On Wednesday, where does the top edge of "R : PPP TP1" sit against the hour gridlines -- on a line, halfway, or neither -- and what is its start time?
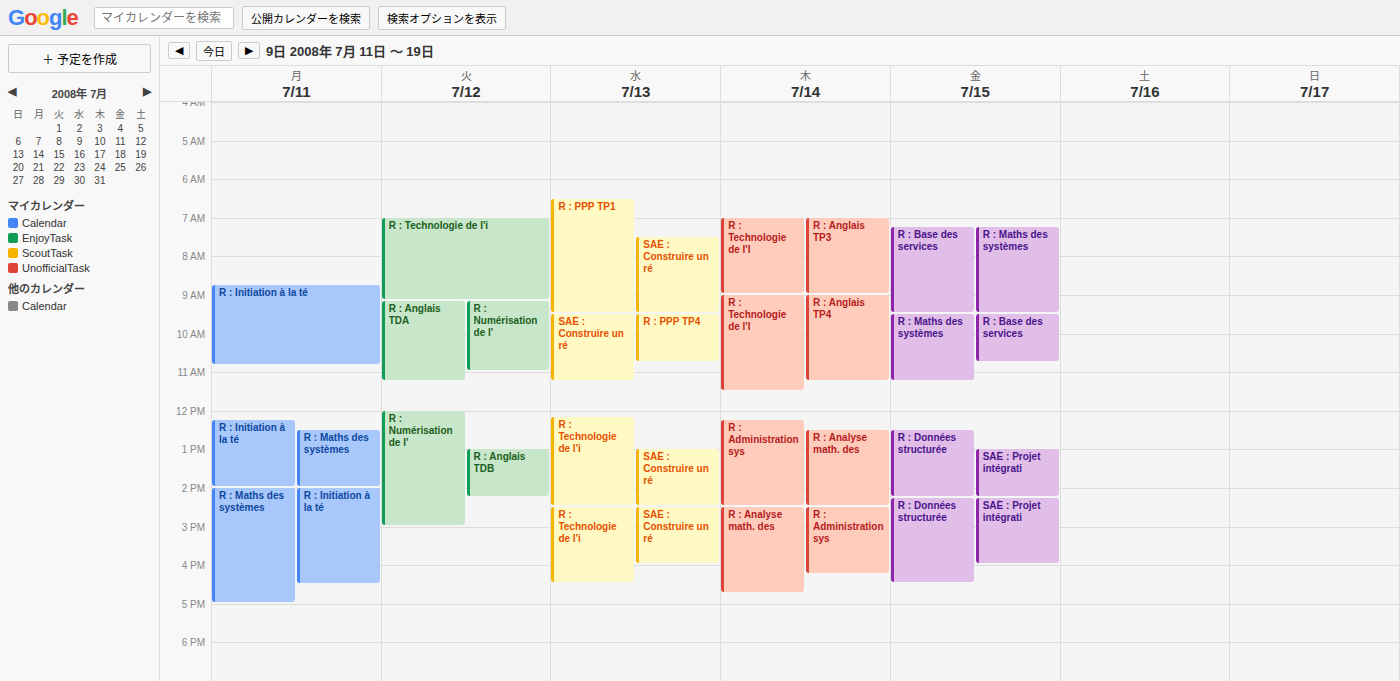
6:30 AM -- halfway between the 6 AM and 7 AM lines.